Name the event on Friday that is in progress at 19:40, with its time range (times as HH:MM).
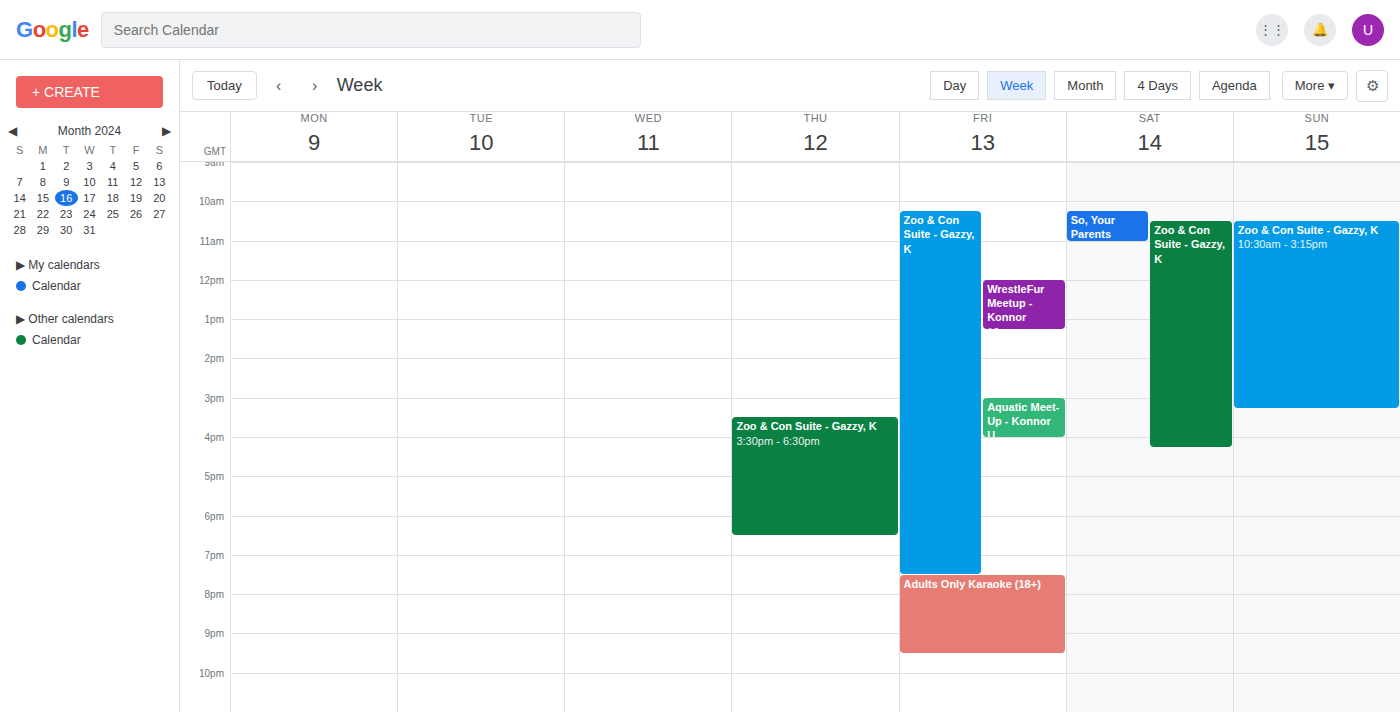
"Adults Only Karaoke (18+)", 19:30 to 21:30